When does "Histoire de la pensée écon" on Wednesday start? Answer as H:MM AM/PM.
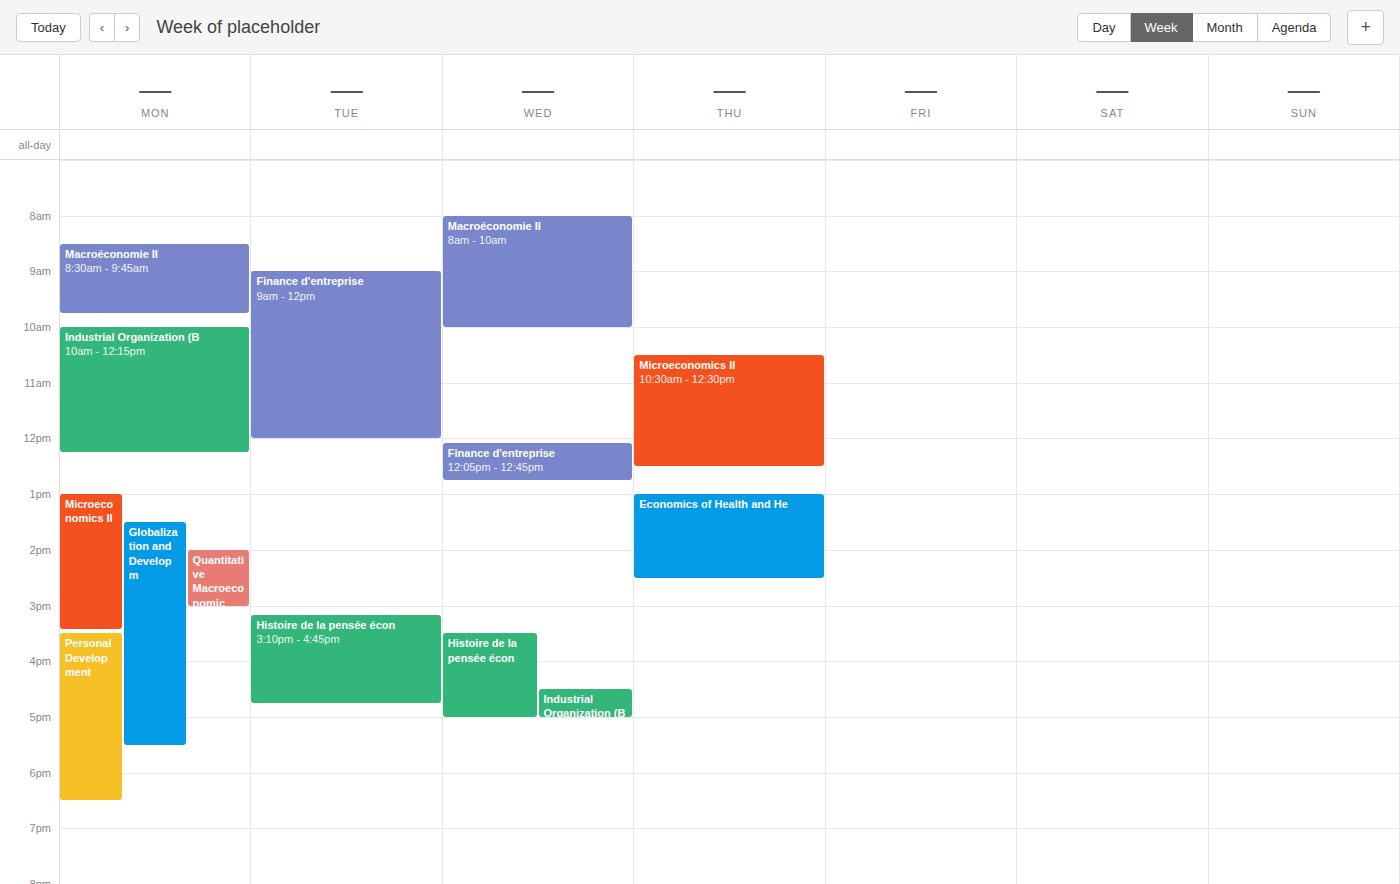
3:30 PM